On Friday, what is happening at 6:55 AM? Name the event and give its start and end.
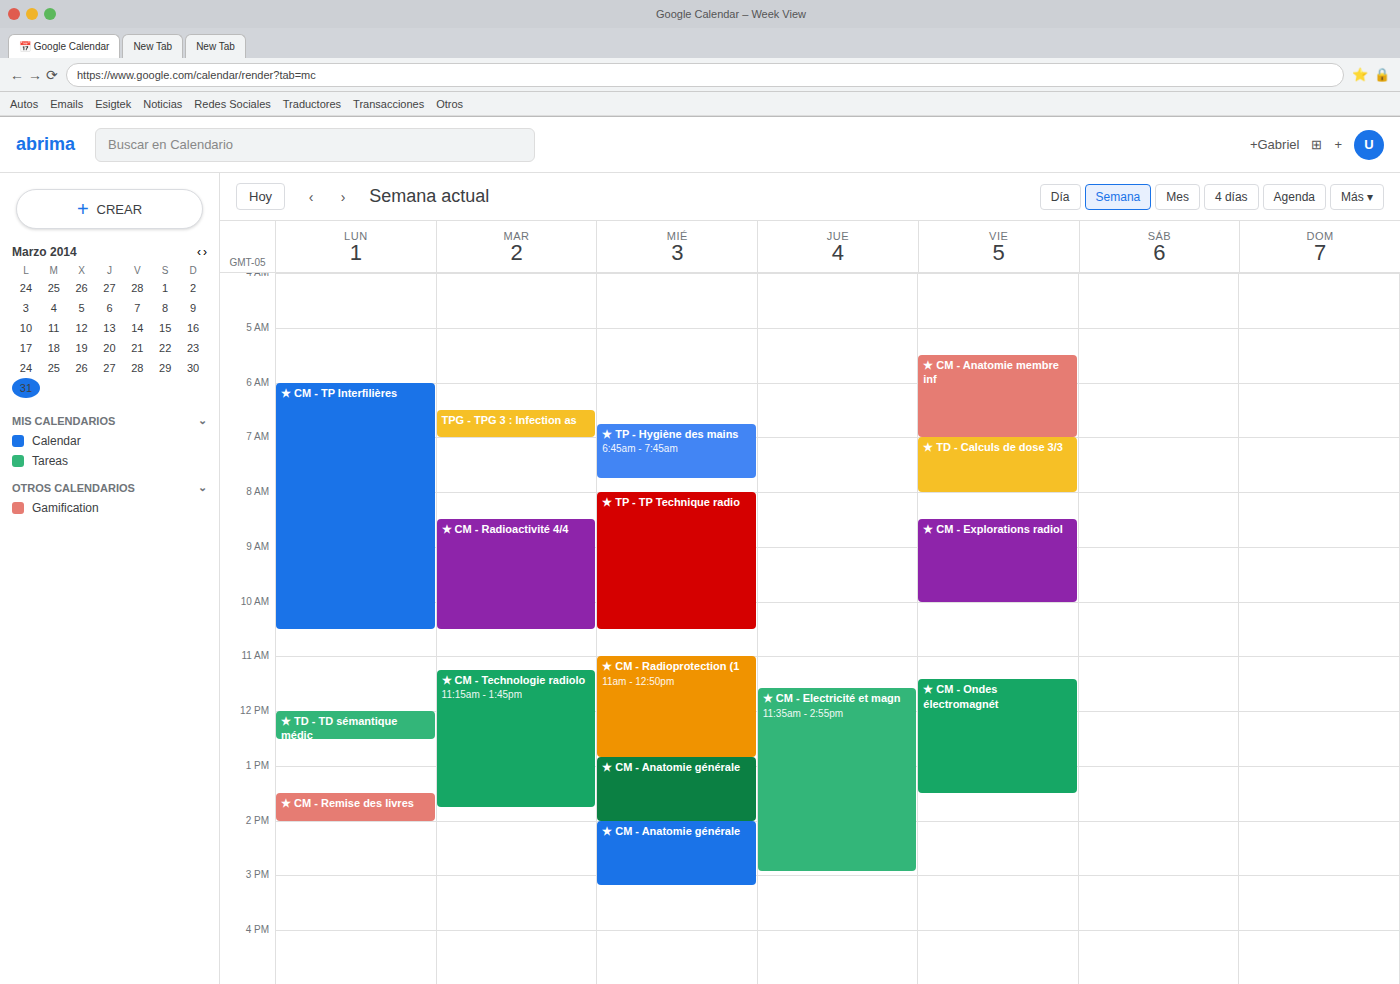
"★ CM - Anatomie membre inf", 5:30 AM to 7:00 AM